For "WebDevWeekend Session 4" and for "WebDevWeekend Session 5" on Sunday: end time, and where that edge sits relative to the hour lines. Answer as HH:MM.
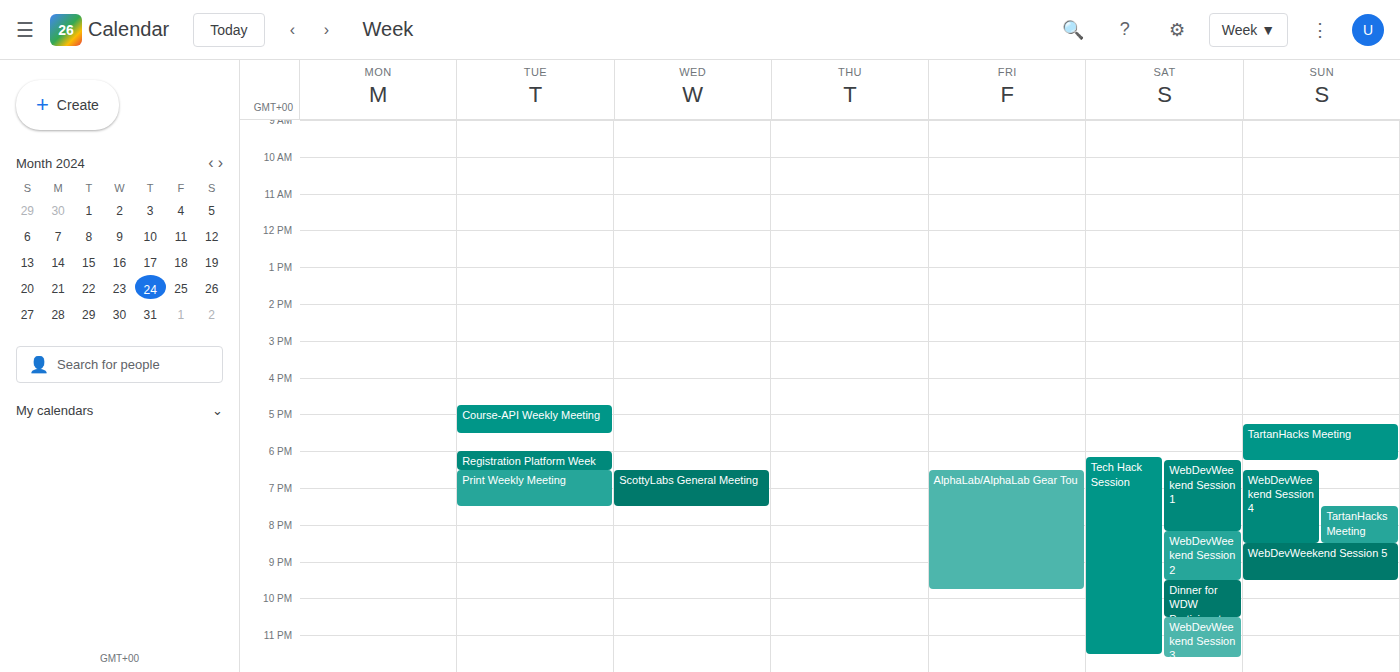
"WebDevWeekend Session 4": 20:30, halfway between the 20:00 and 21:00 lines. "WebDevWeekend Session 5": 21:30, halfway between the 21:00 and 22:00 lines.